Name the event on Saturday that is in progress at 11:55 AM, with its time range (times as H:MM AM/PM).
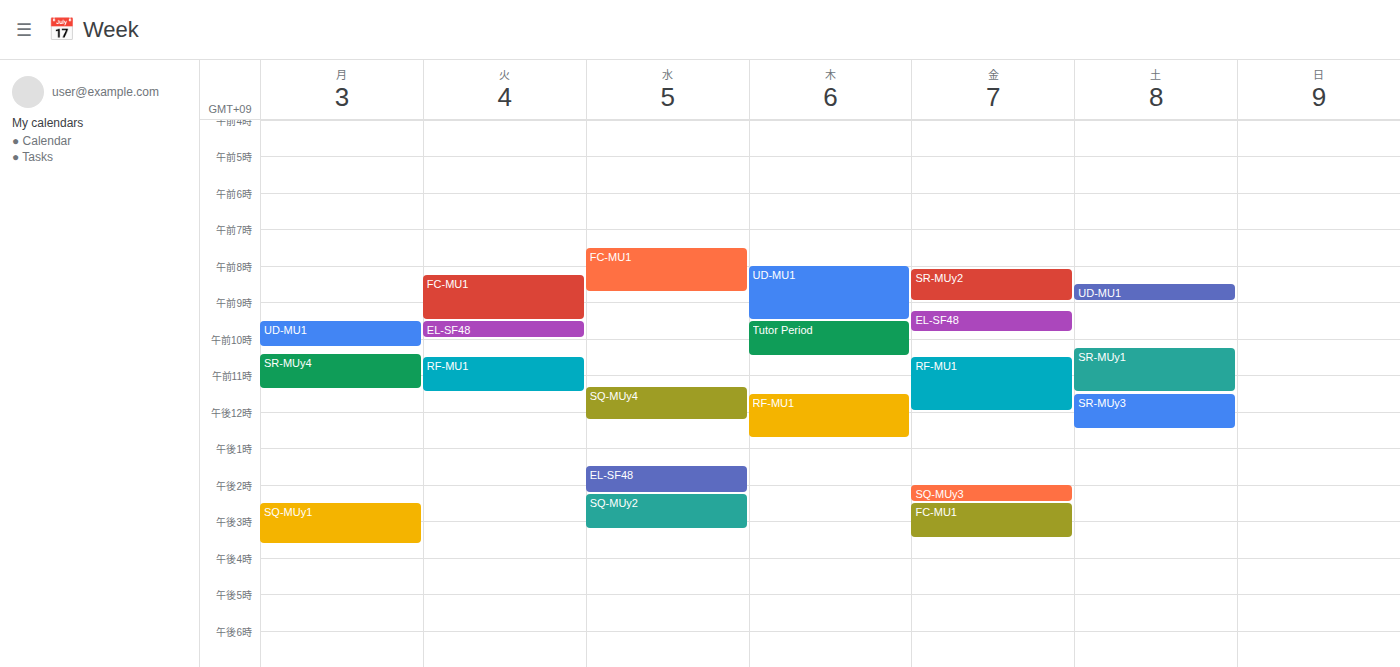
"SR-MUy3", 11:30 AM to 12:30 PM